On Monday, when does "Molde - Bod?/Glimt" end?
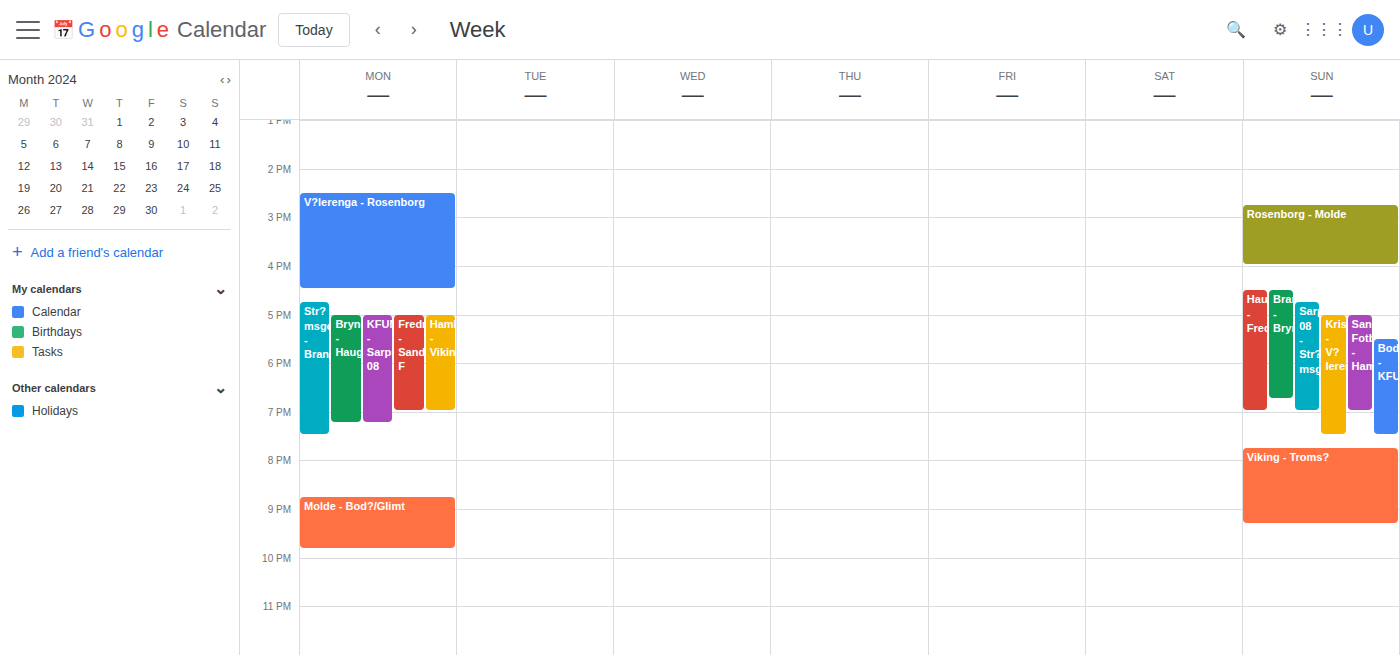
9:50 PM